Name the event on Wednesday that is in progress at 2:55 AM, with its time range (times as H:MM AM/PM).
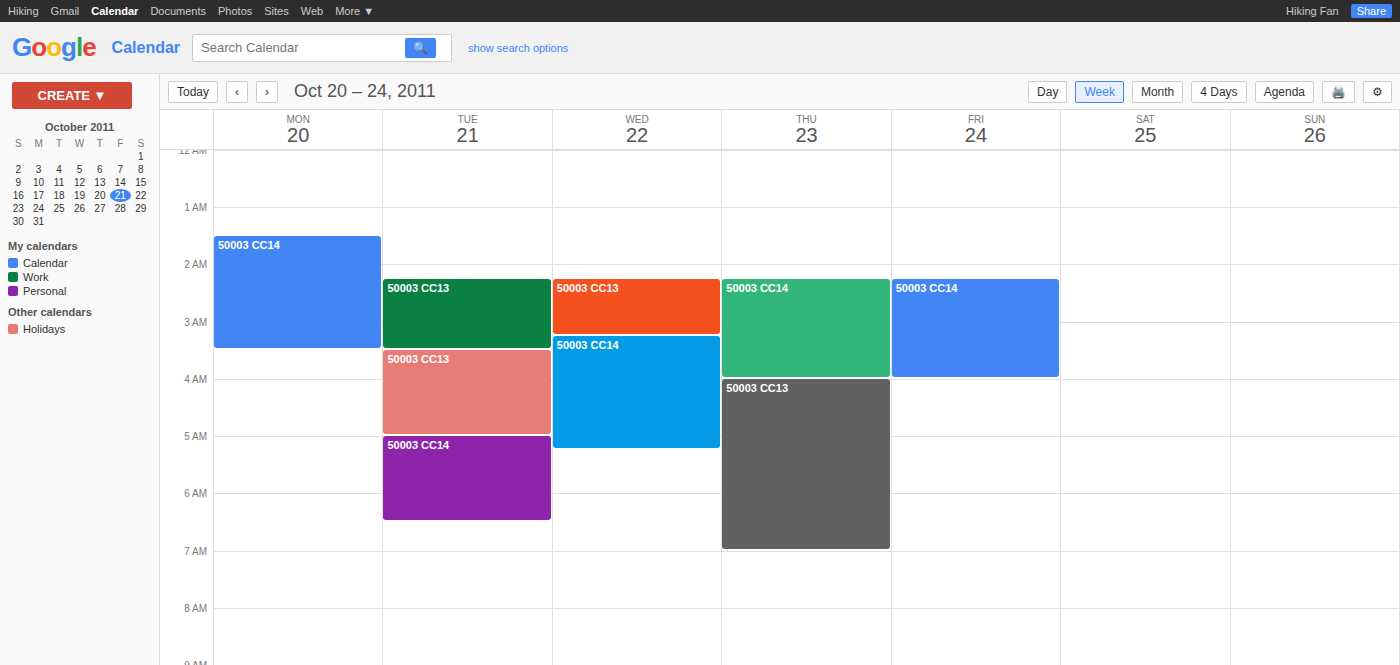
"50003 CC13", 2:15 AM to 3:15 AM